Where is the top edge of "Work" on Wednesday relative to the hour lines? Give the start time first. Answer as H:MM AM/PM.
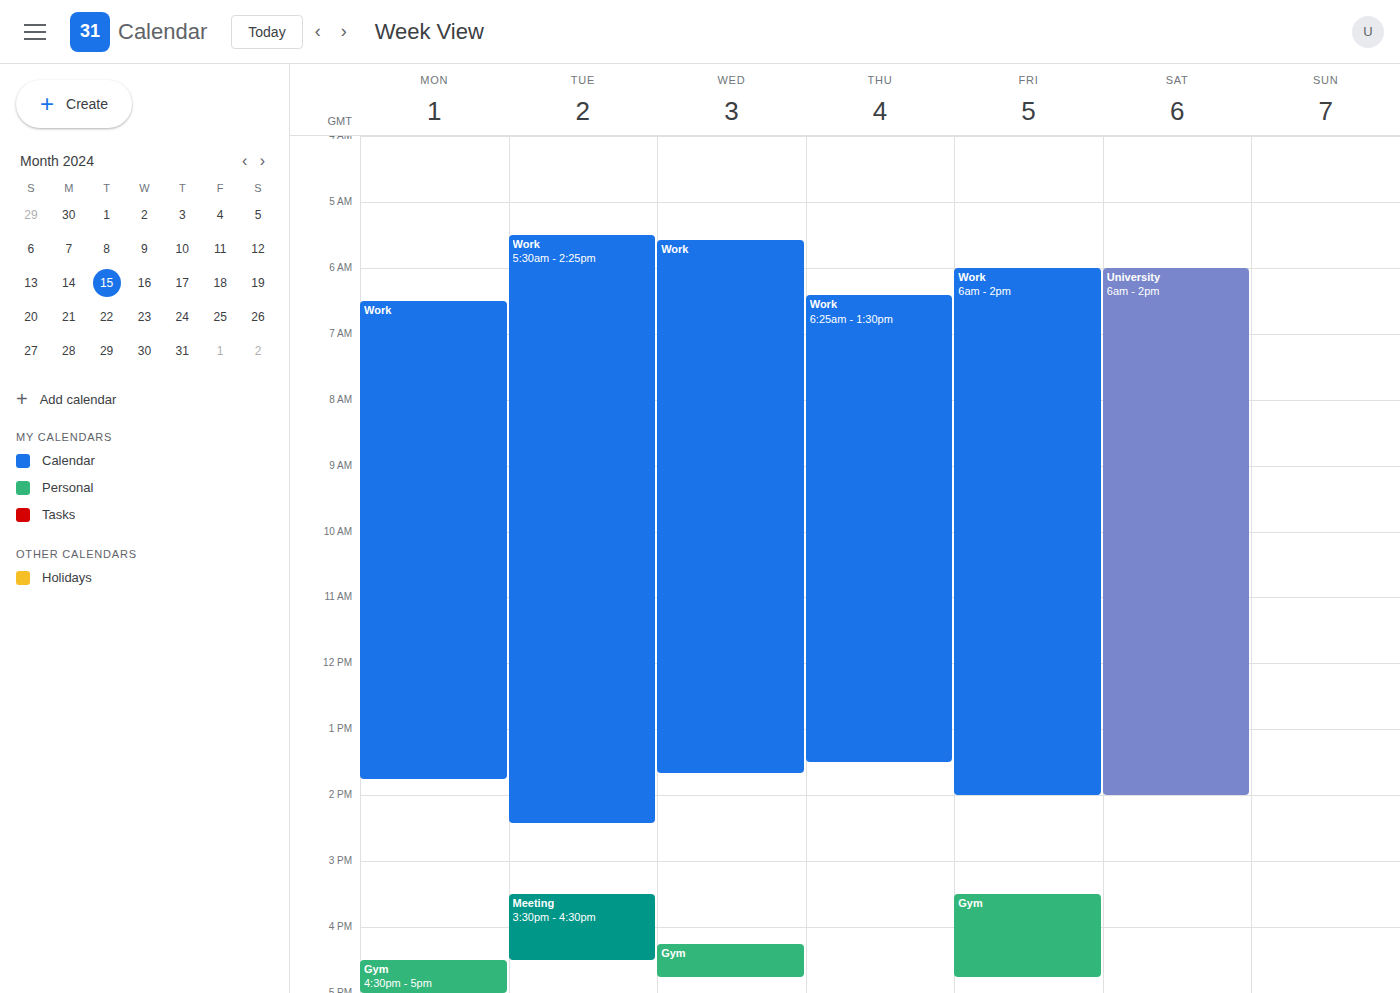
5:35 AM -- neither: 35 minutes below the 5 AM line and 25 minutes above the 6 AM line.